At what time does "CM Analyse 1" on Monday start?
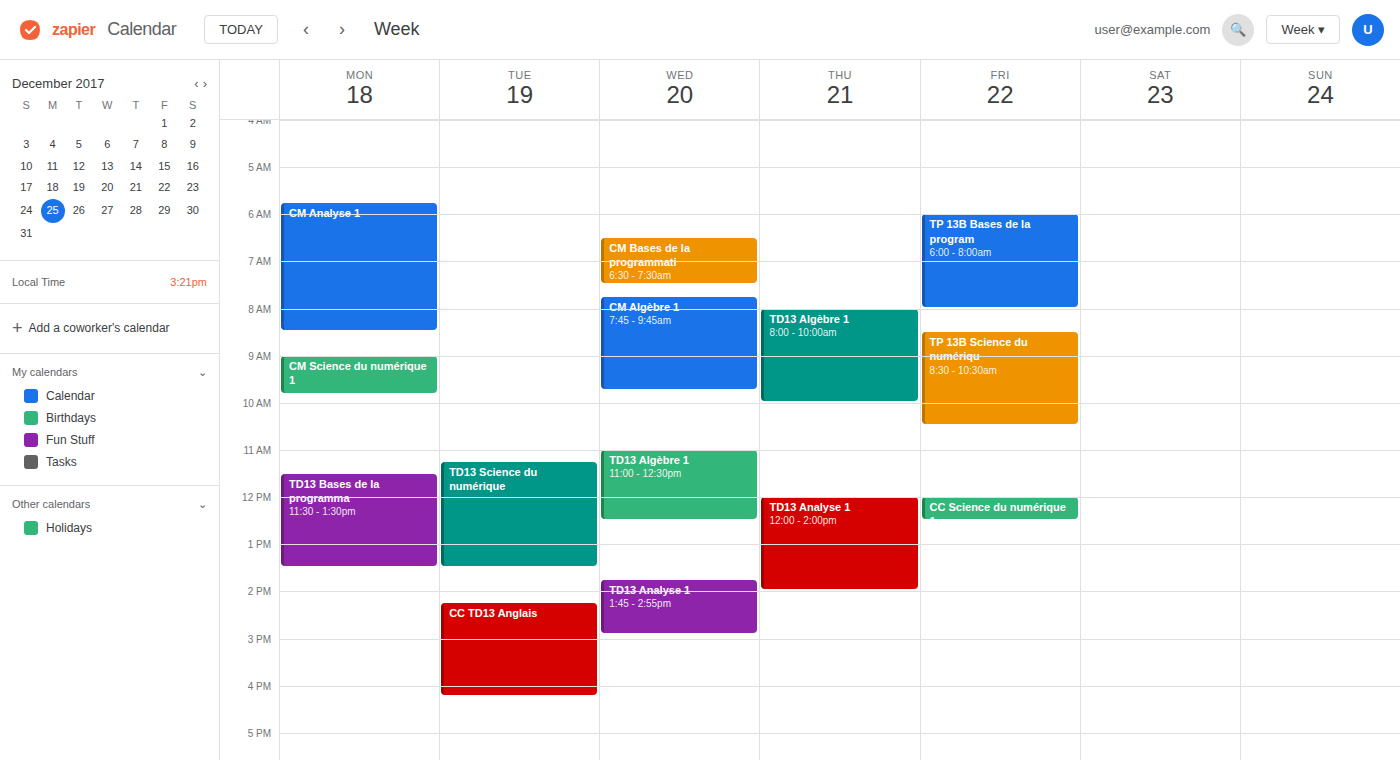
5:45 AM